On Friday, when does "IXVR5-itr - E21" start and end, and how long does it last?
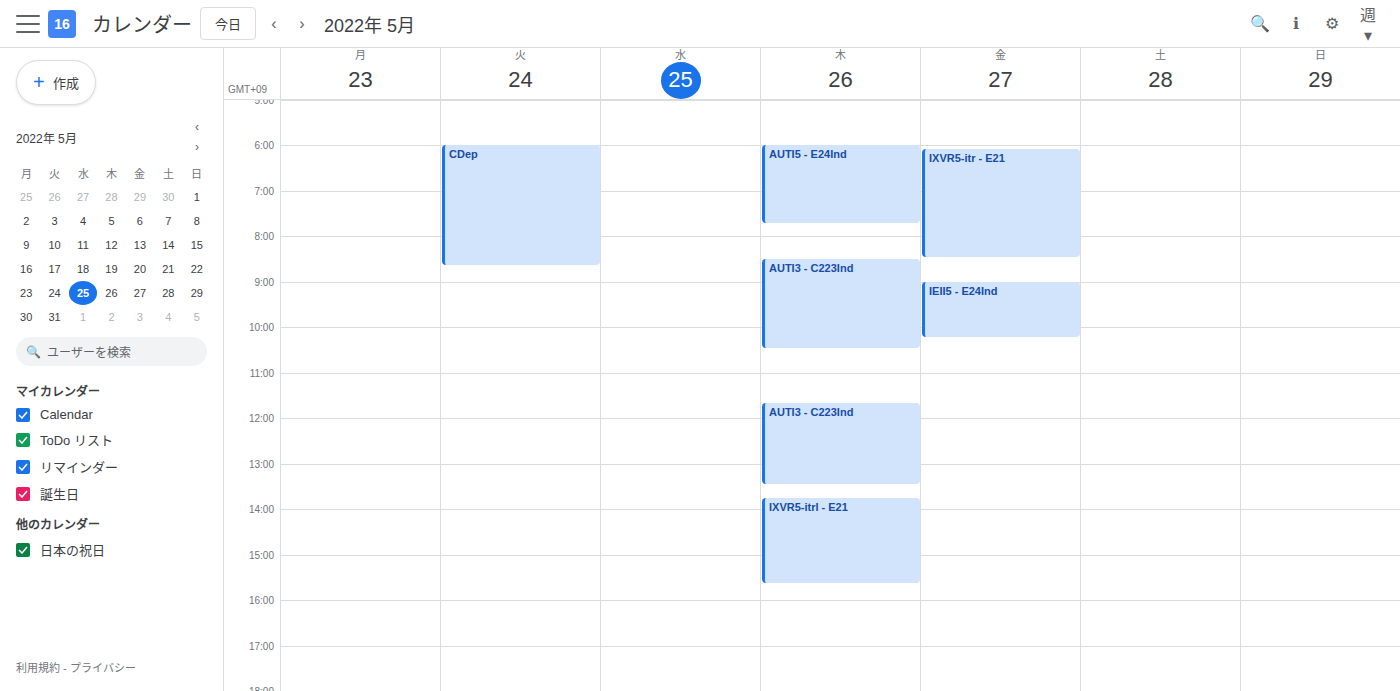
6:05 AM to 8:30 AM, 2 hours 25 minutes